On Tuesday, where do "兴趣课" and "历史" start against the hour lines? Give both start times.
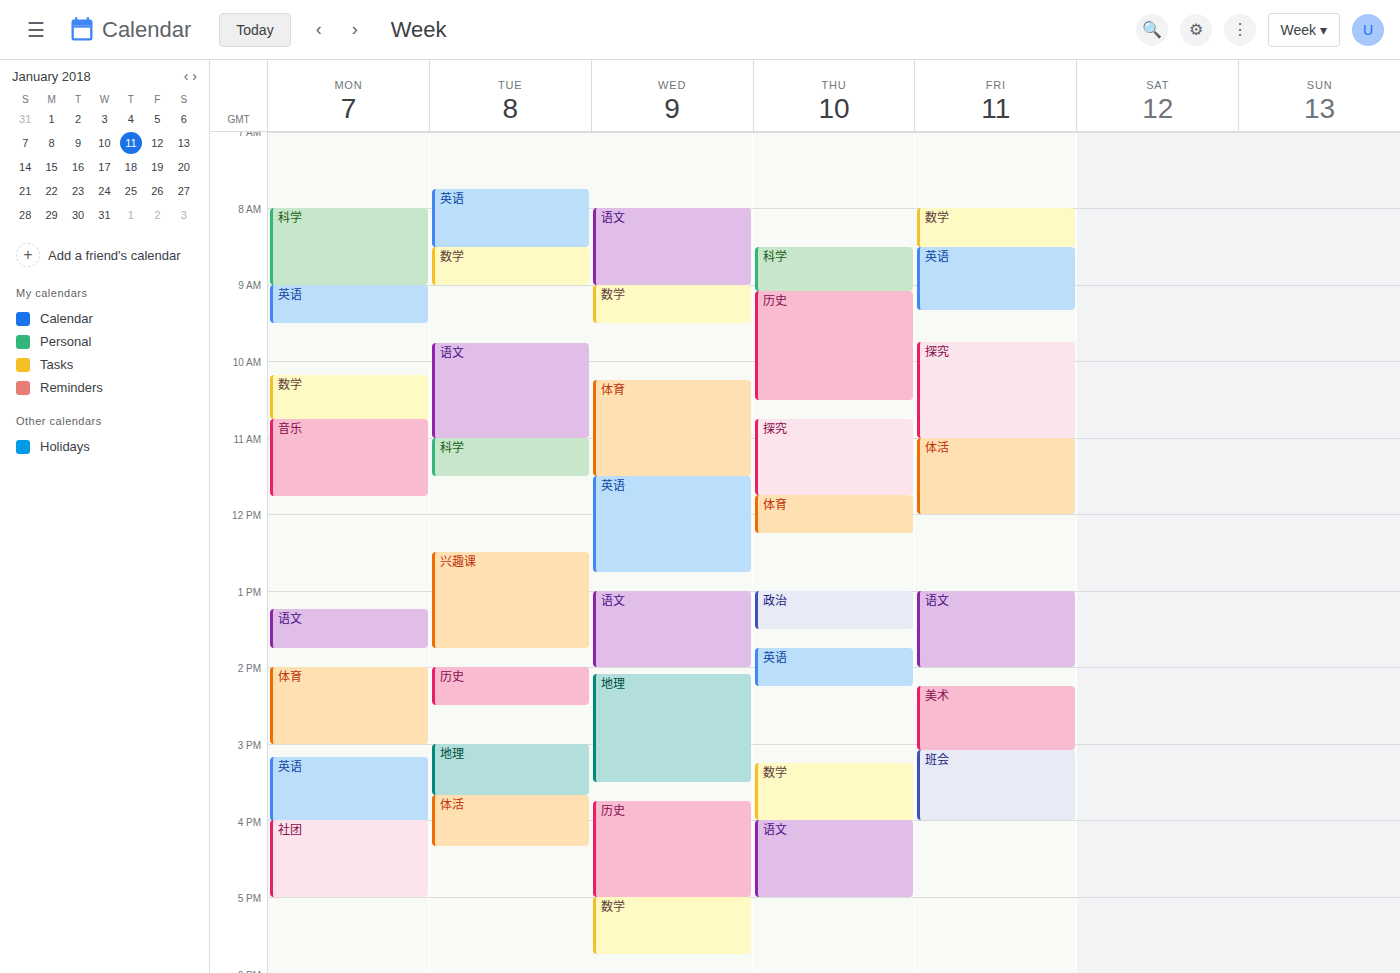
"兴趣课": 12:30, halfway between the 12:00 and 13:00 lines. "历史": 14:00, exactly on the 14:00 line.